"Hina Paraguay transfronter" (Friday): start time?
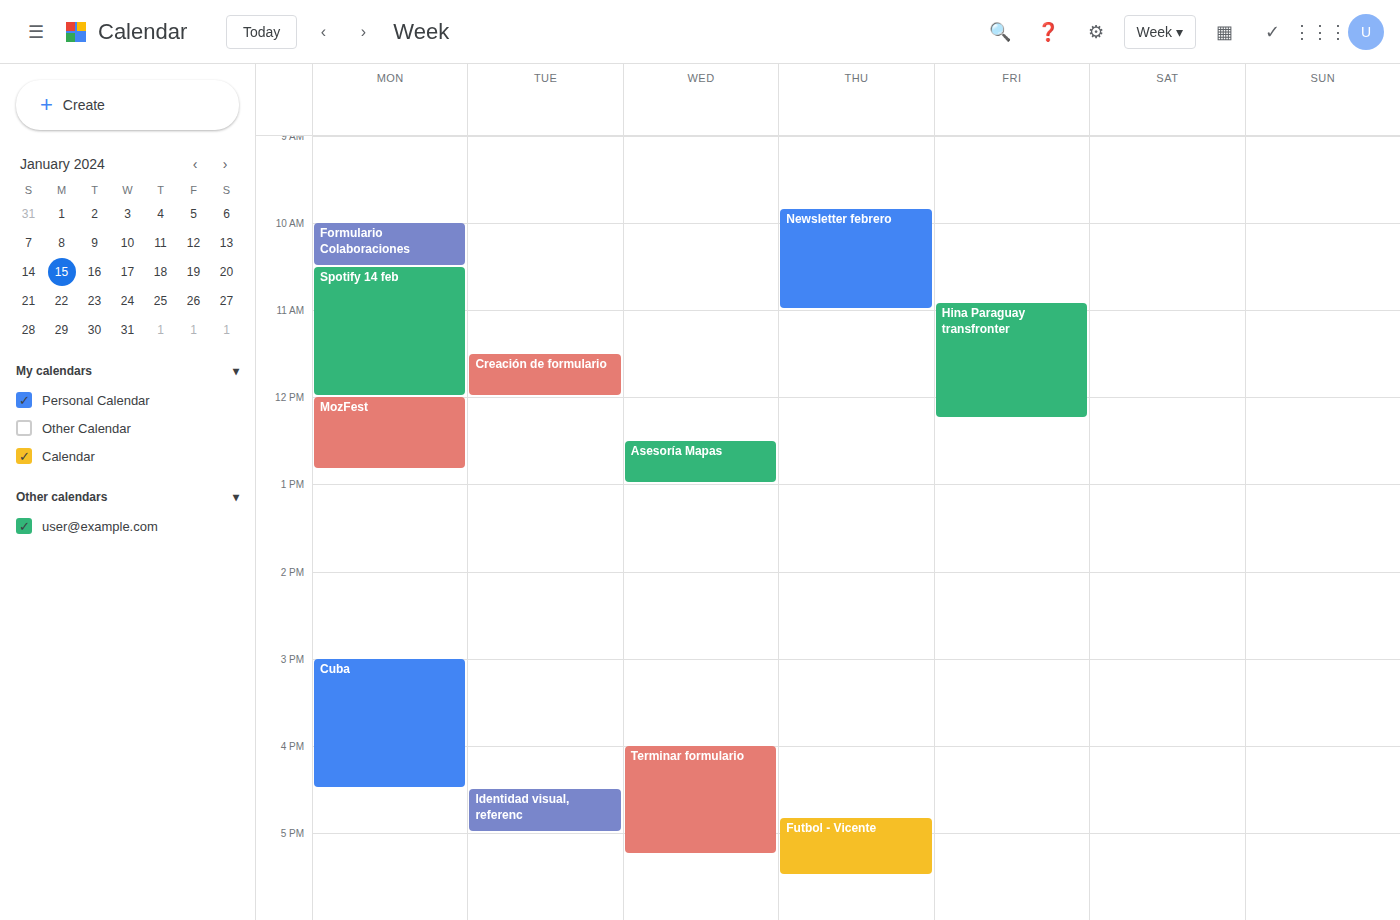
10:55 AM